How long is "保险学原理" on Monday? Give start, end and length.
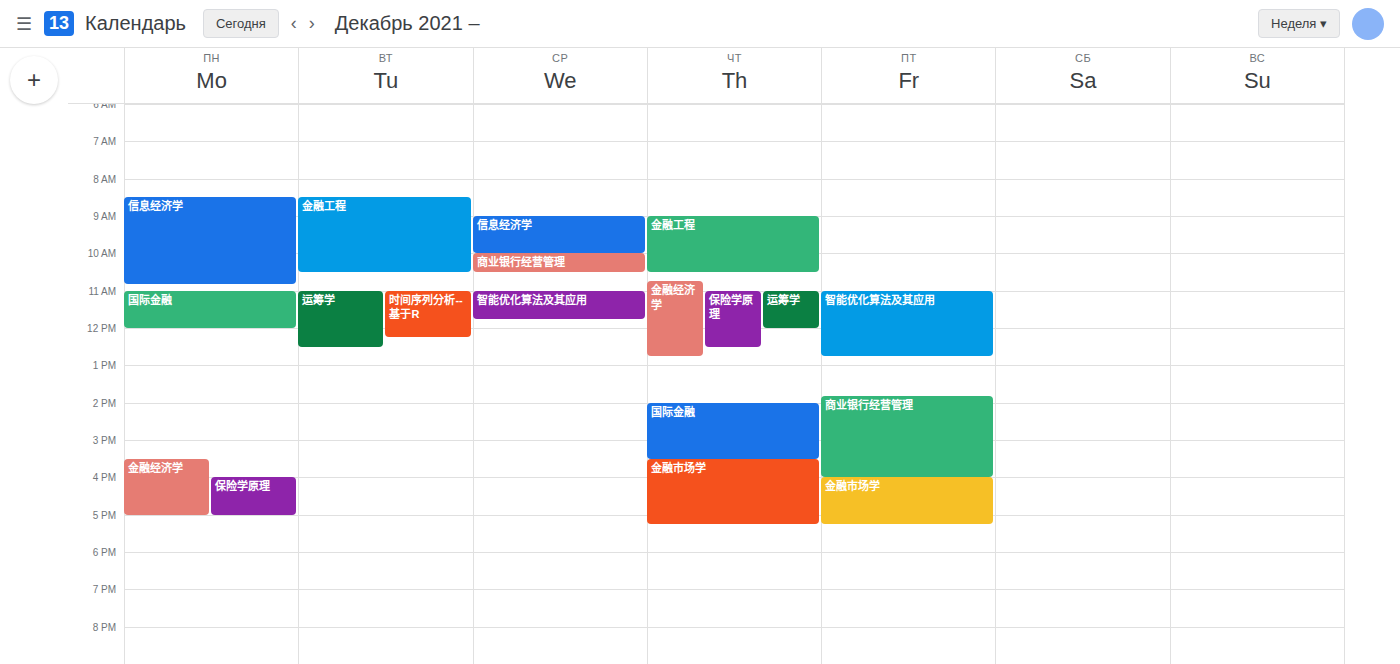
4:00 PM to 5:00 PM, 1 hour